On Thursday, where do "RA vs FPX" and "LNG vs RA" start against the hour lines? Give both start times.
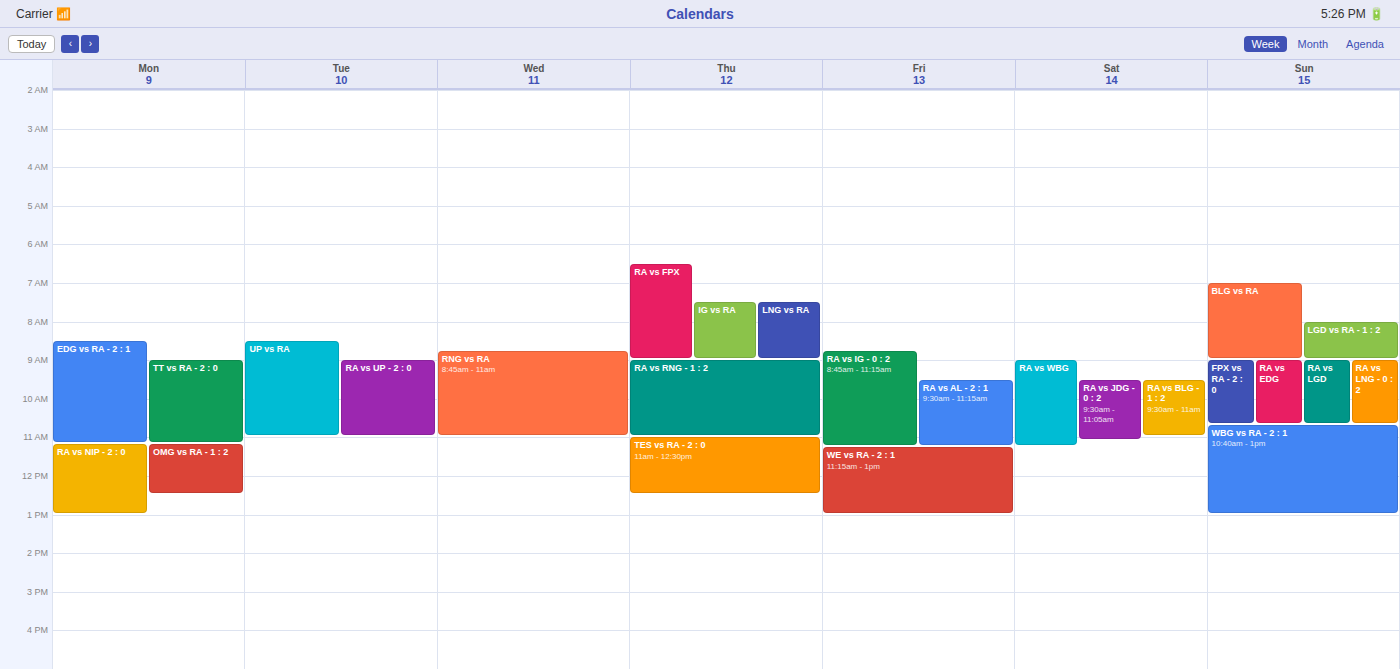
"RA vs FPX": 6:30 AM, halfway between the 6 AM and 7 AM lines. "LNG vs RA": 7:30 AM, halfway between the 7 AM and 8 AM lines.